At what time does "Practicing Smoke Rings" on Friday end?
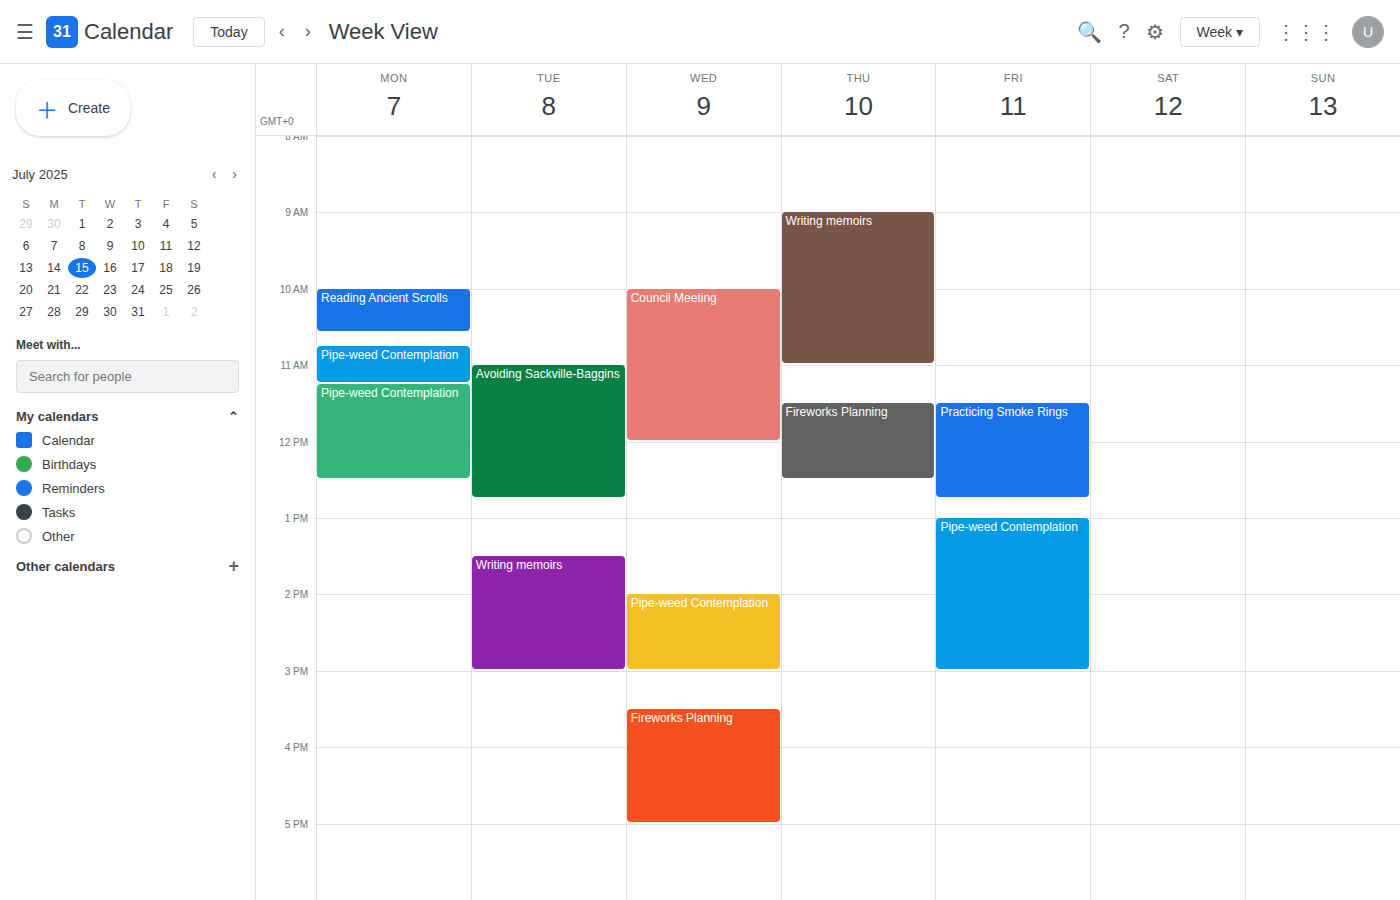
12:45 PM